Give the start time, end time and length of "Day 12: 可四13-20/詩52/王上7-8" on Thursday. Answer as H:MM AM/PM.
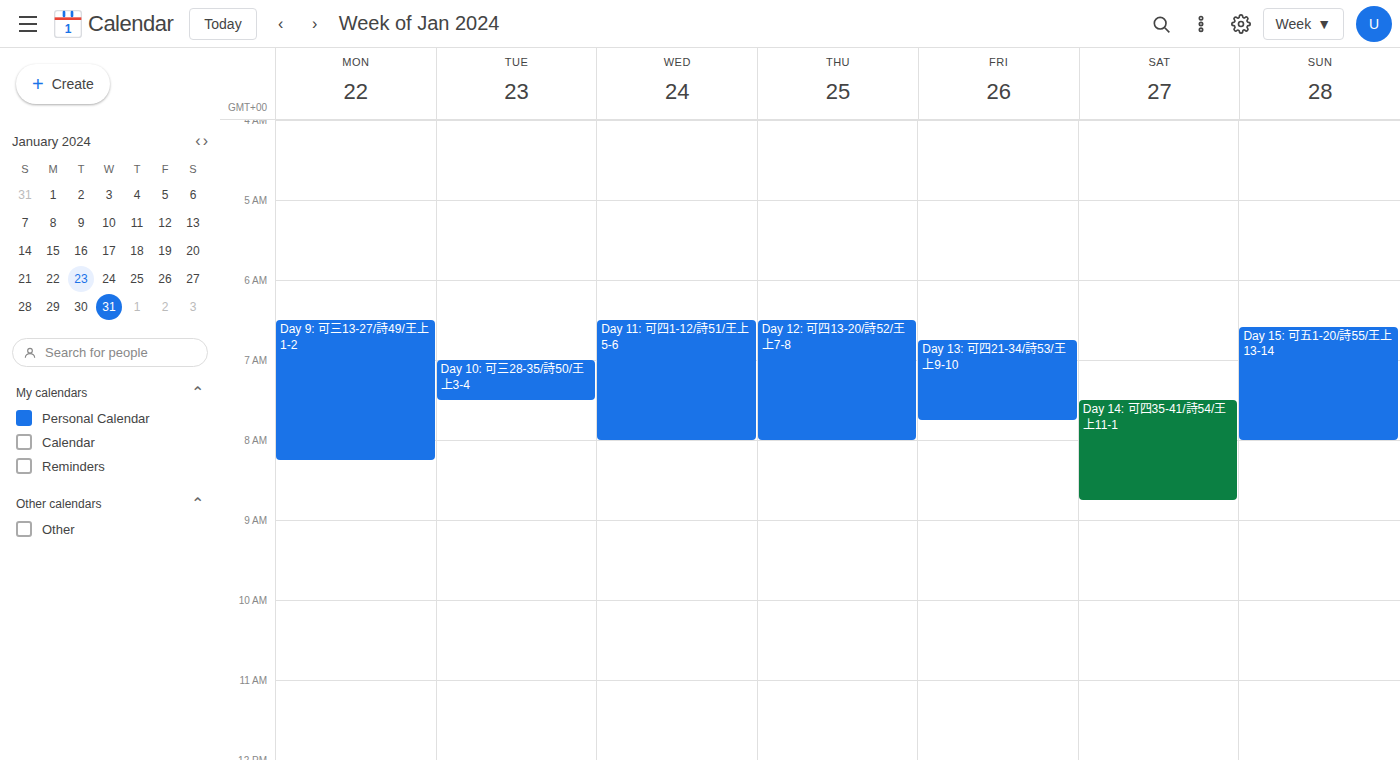
6:30 AM to 8:00 AM, 1 hour 30 minutes